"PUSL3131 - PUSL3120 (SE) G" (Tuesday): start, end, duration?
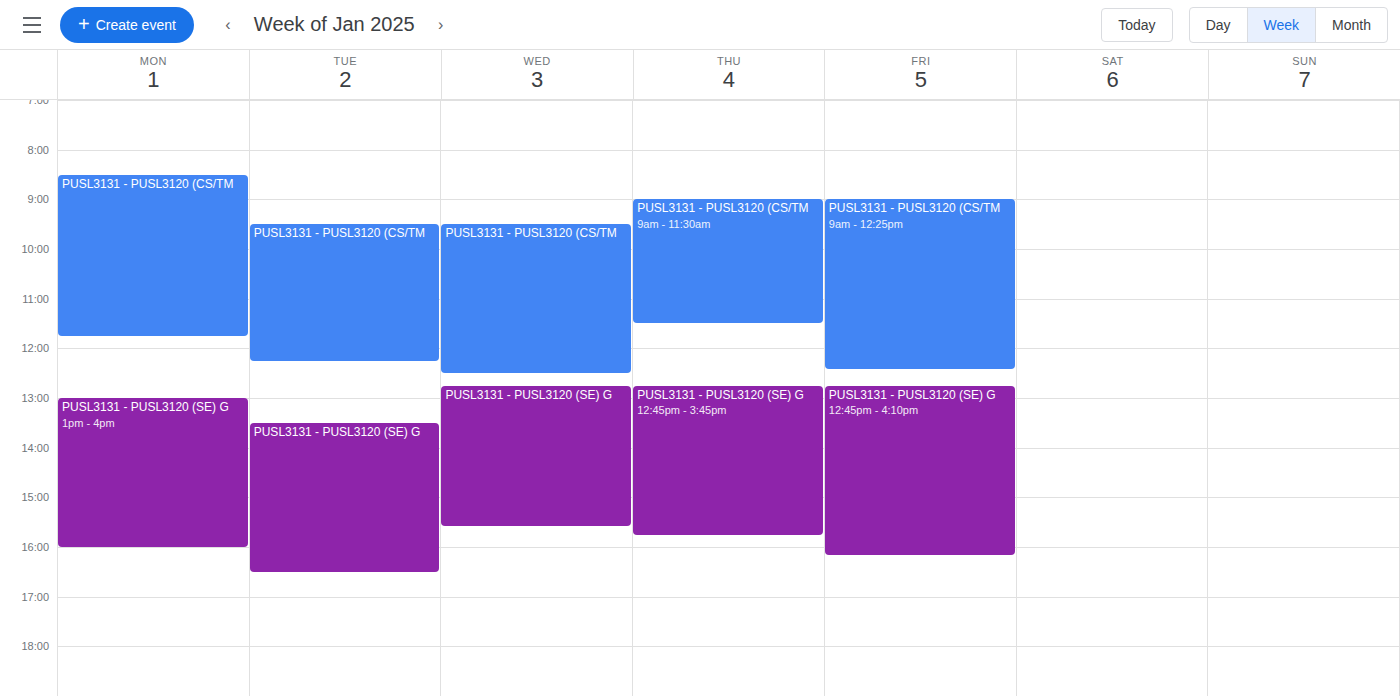
1:30 PM to 4:30 PM, 3 hours